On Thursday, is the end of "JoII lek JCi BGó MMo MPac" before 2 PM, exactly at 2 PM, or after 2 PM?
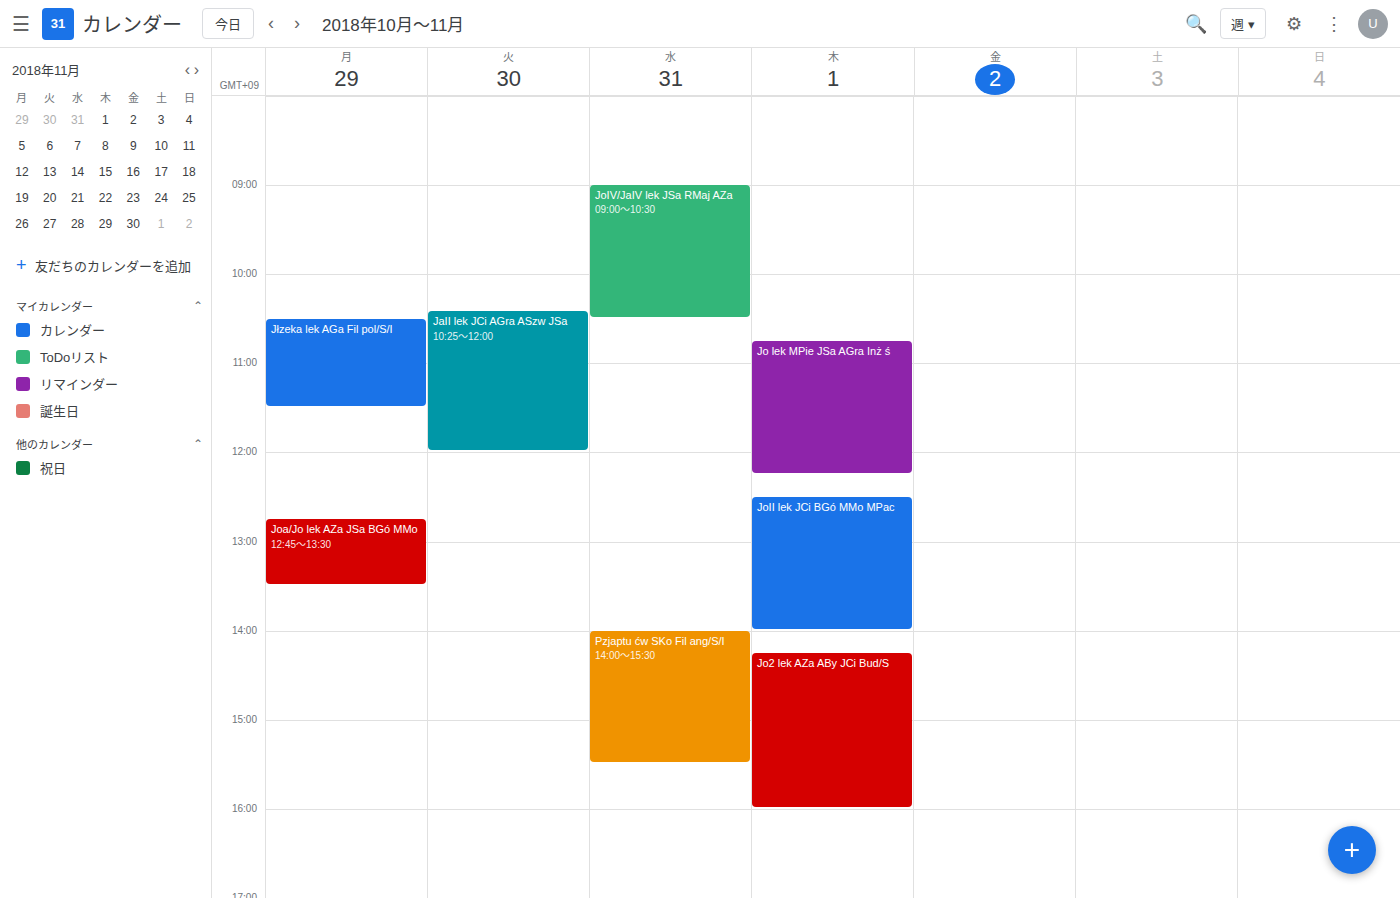
2:00 PM -- exactly at 2 PM, on the 2 PM line.